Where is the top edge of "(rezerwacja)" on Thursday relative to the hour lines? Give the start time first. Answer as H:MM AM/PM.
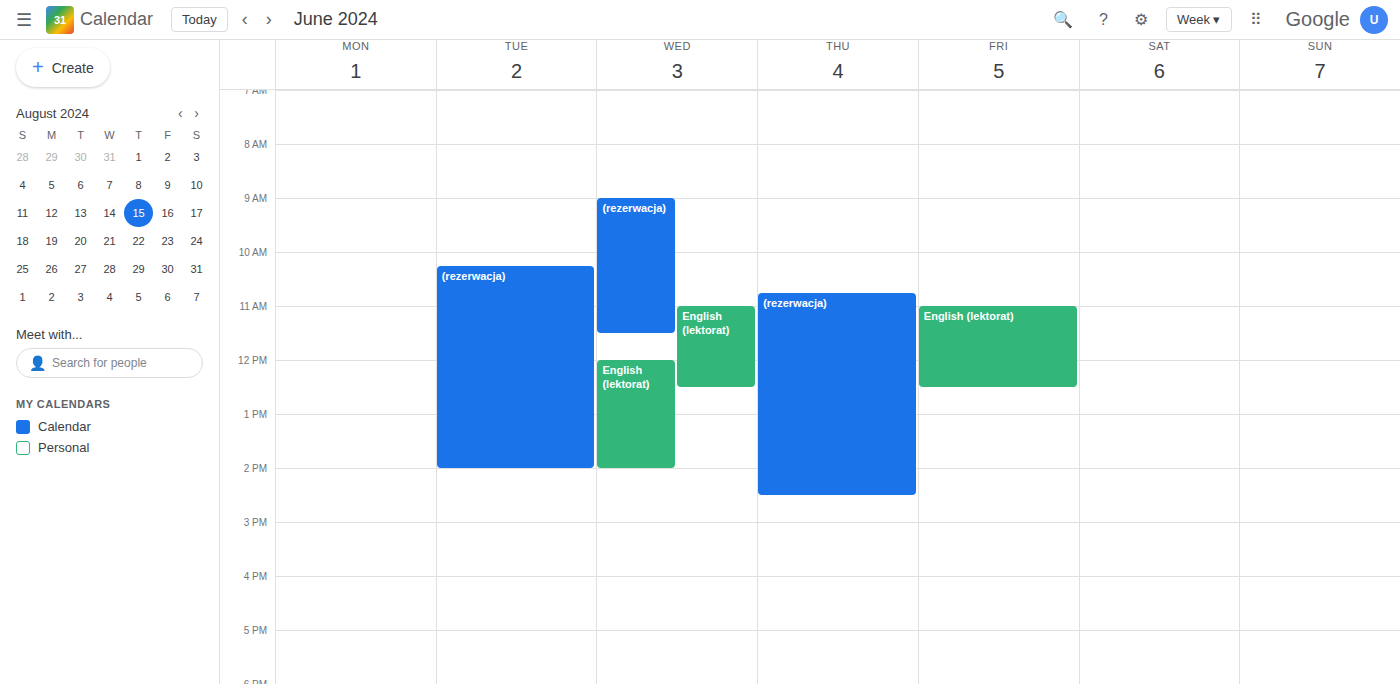
10:45 AM -- neither: three quarters of the way from the 10 AM line to the 11 AM line.